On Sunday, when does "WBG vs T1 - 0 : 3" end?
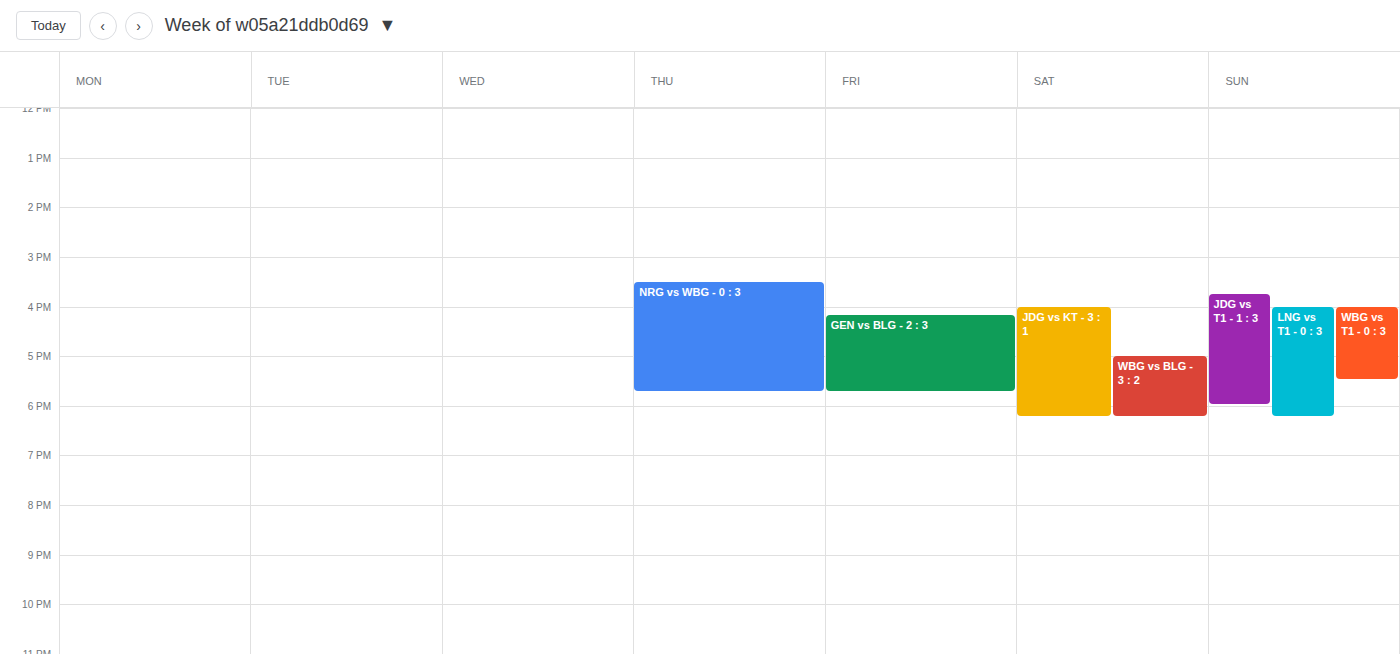
5:30 PM